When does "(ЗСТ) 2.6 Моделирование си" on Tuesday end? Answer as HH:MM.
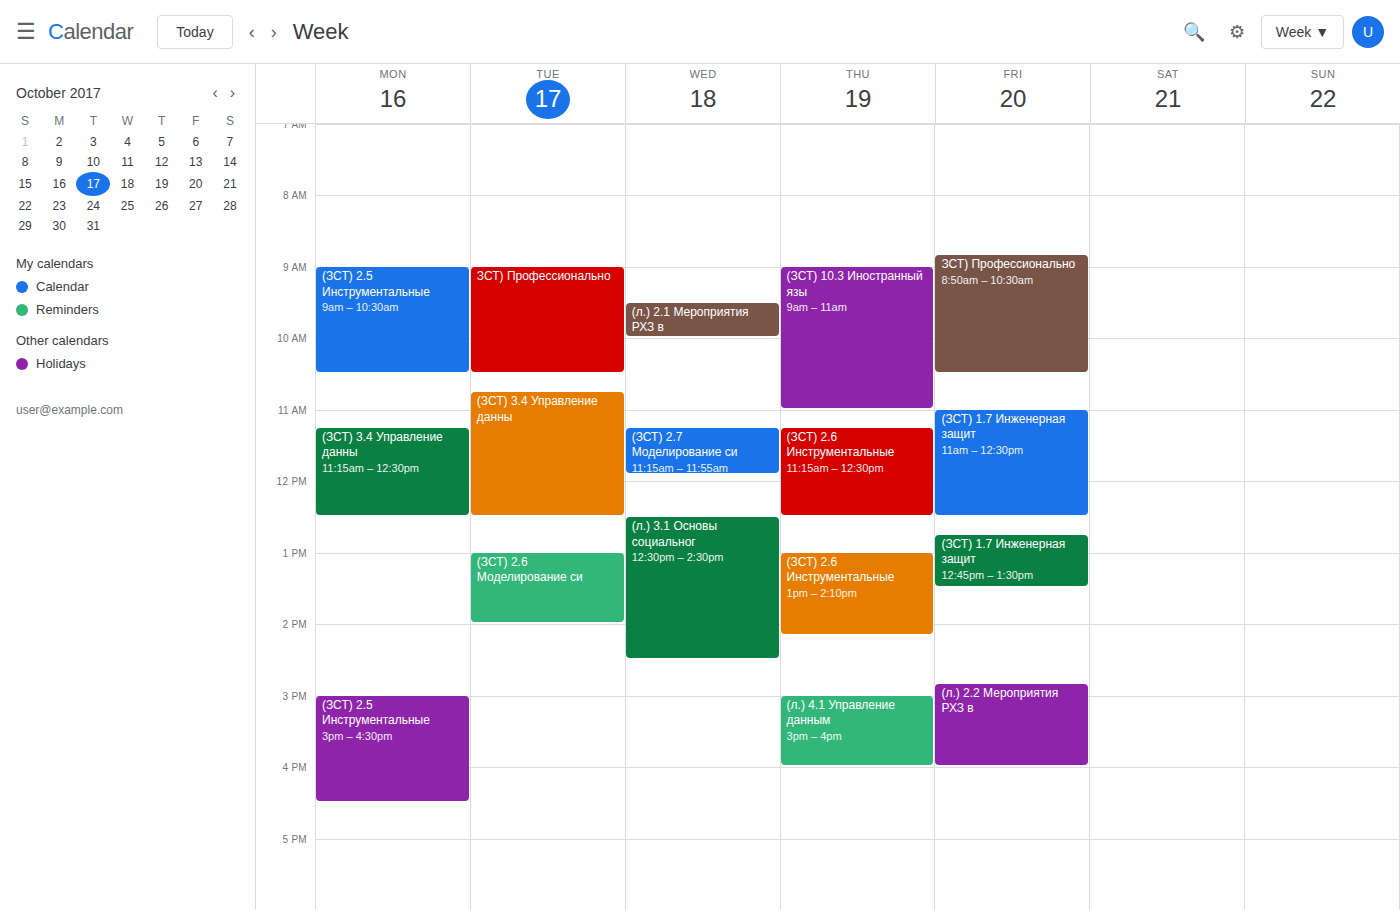
14:00